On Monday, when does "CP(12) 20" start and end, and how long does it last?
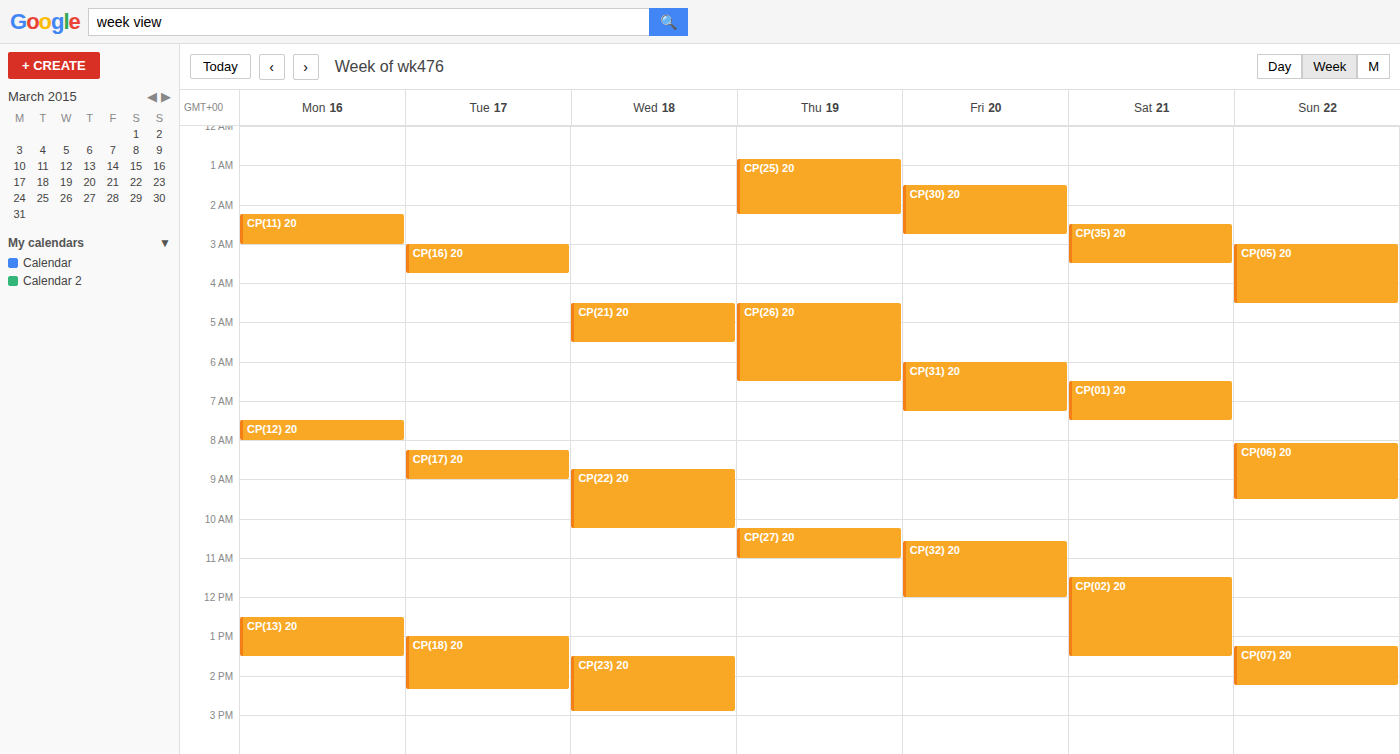
7:30 AM to 8:00 AM, 30 minutes